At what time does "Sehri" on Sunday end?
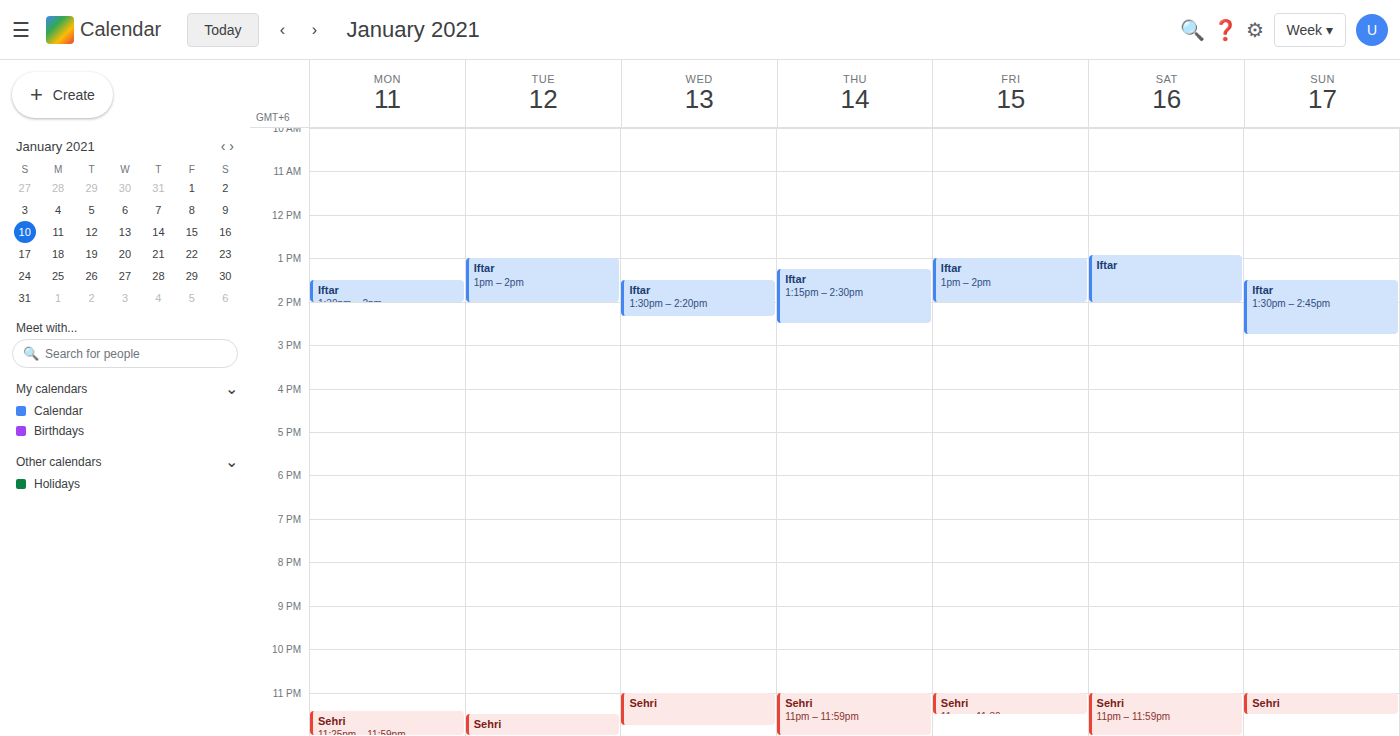
11:30 PM